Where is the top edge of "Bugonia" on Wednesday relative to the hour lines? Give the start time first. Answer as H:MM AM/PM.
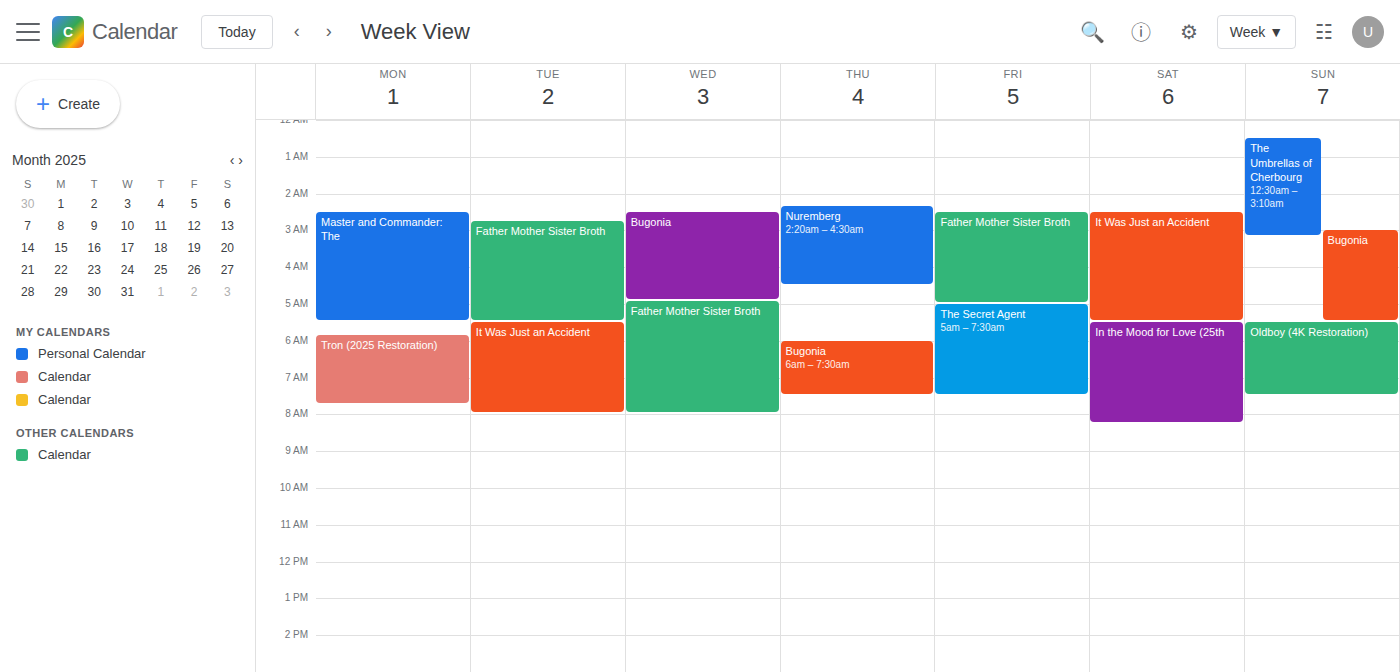
2:30 AM -- halfway between the 2 AM and 3 AM lines.